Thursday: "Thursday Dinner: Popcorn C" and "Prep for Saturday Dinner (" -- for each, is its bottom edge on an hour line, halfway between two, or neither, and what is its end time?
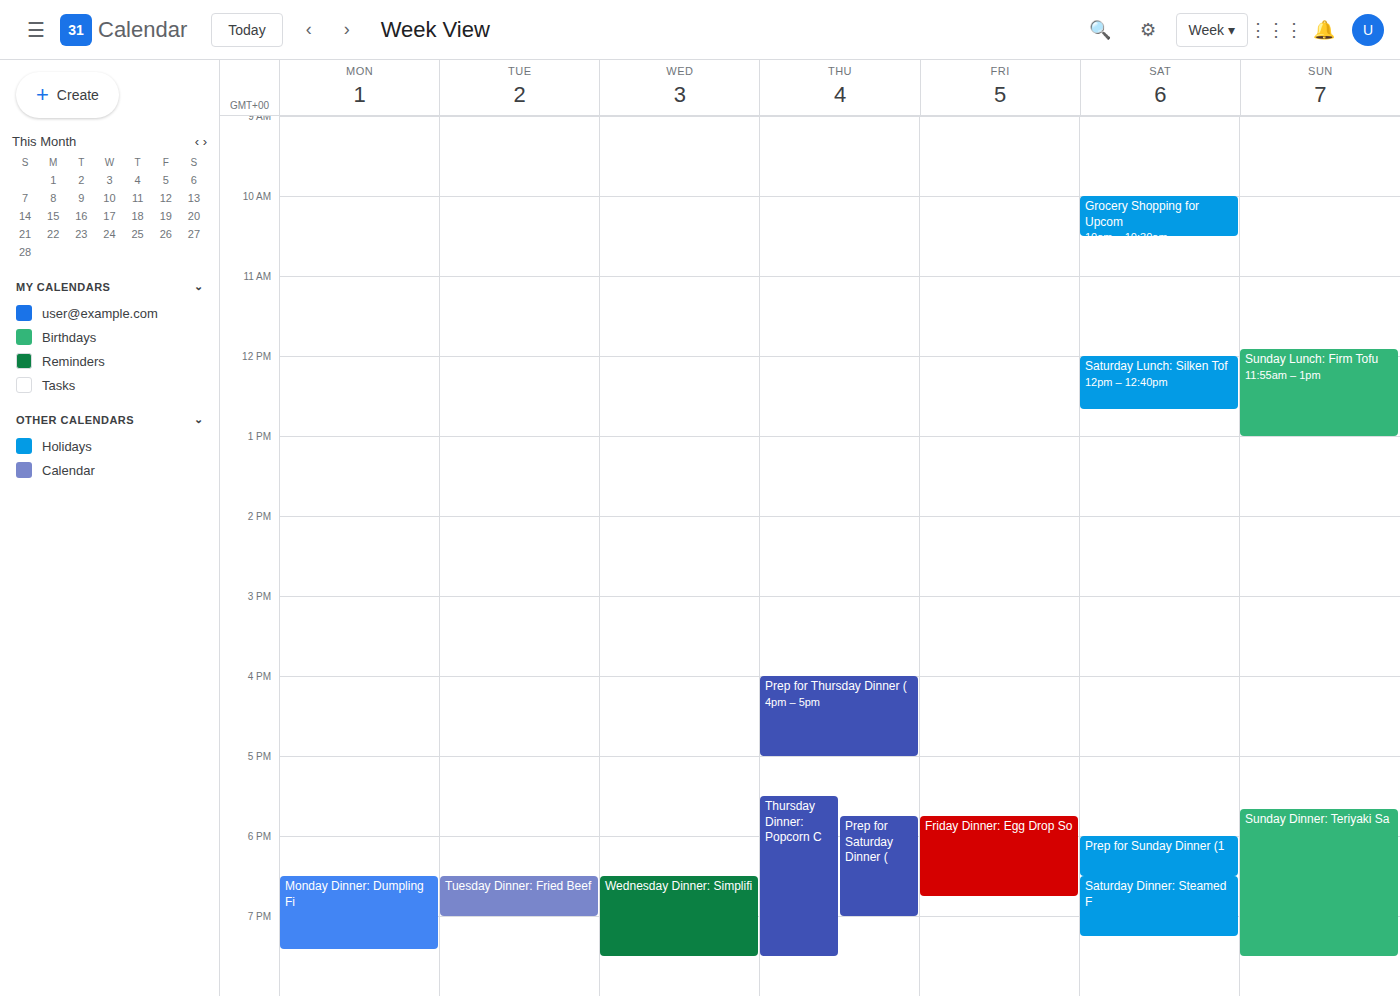
"Thursday Dinner: Popcorn C": 7:30 PM, halfway between the 7 PM and 8 PM lines. "Prep for Saturday Dinner (": 7:00 PM, exactly on the 7 PM line.